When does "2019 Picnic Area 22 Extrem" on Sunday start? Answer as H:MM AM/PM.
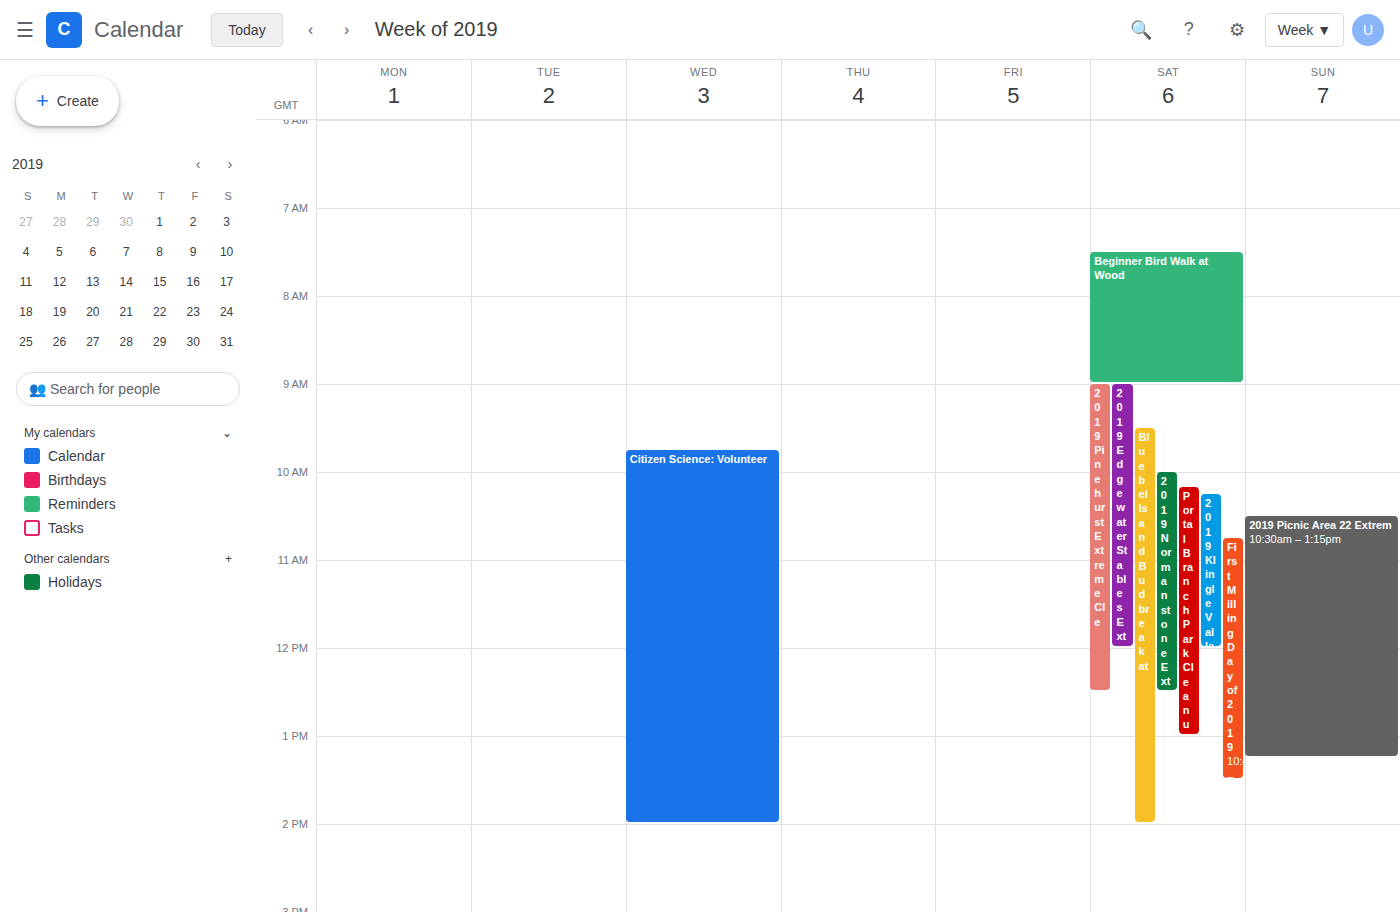
10:30 AM